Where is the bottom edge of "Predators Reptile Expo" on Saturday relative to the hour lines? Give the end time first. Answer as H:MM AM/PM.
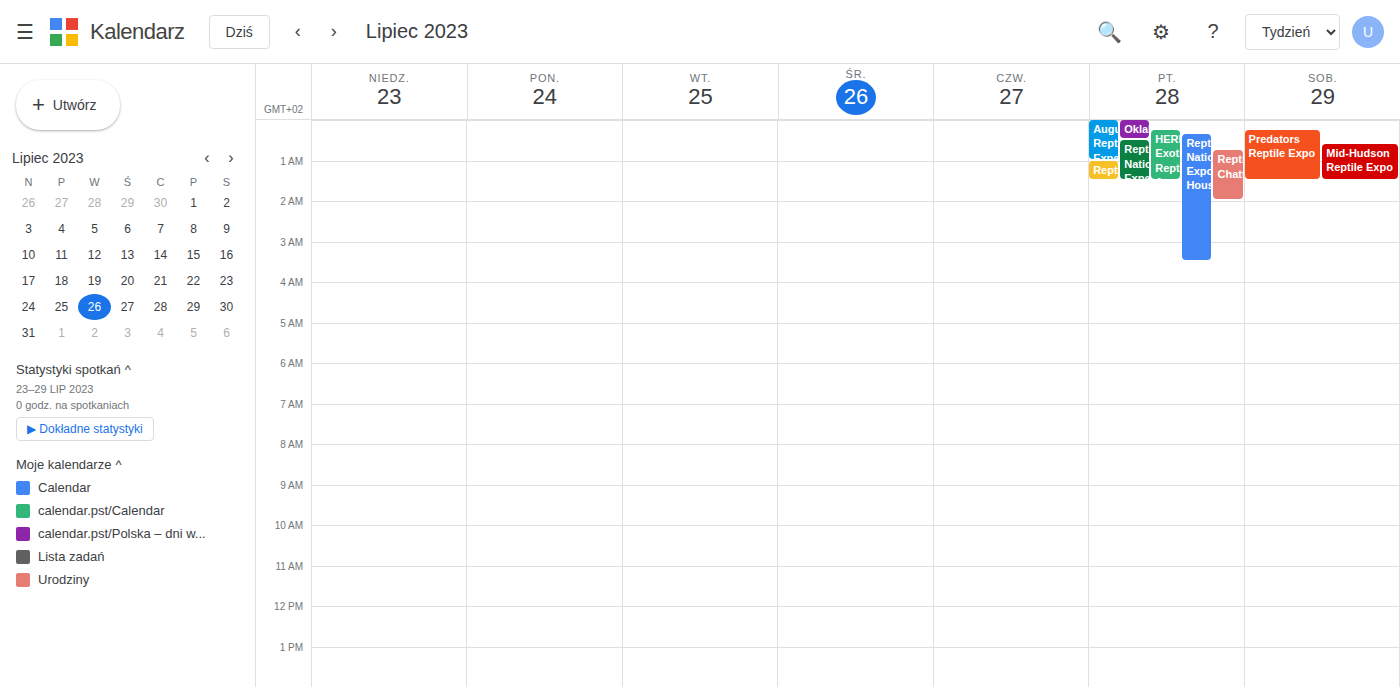
1:30 AM -- halfway between the 1 AM and 2 AM lines.